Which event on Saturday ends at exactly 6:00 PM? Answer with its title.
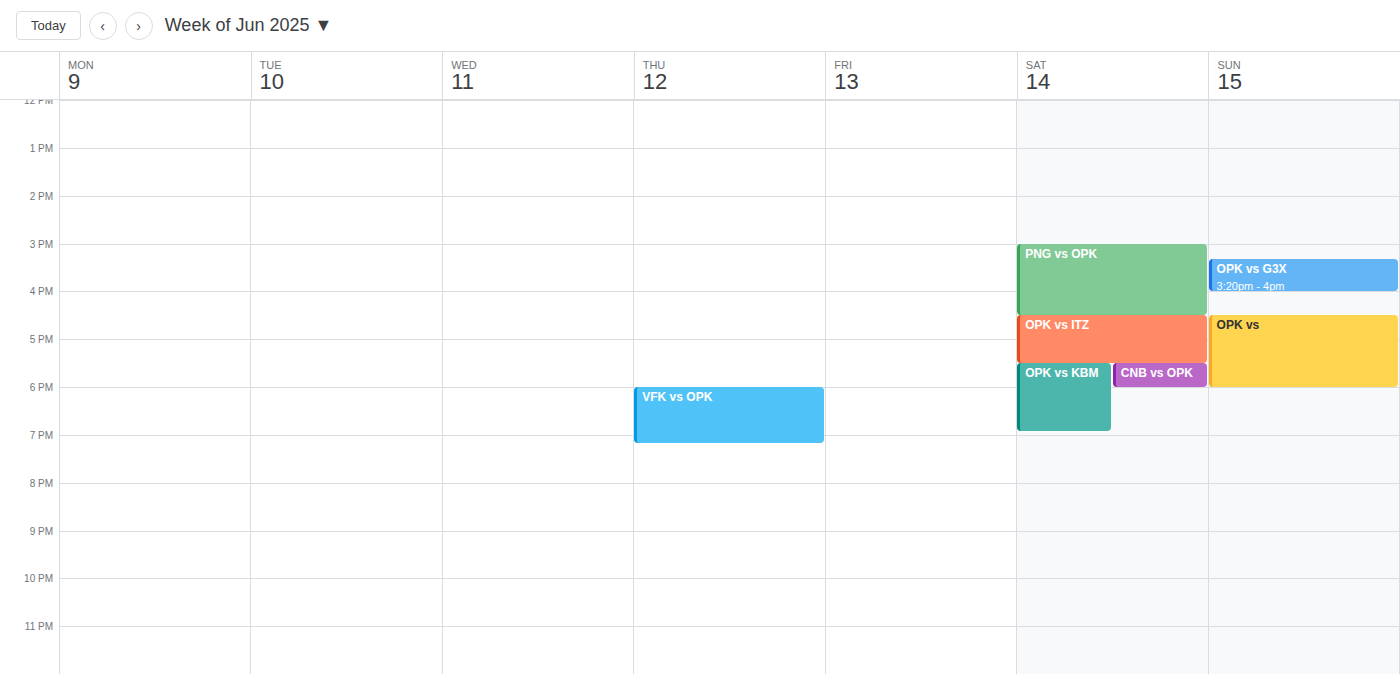
"CNB vs OPK"